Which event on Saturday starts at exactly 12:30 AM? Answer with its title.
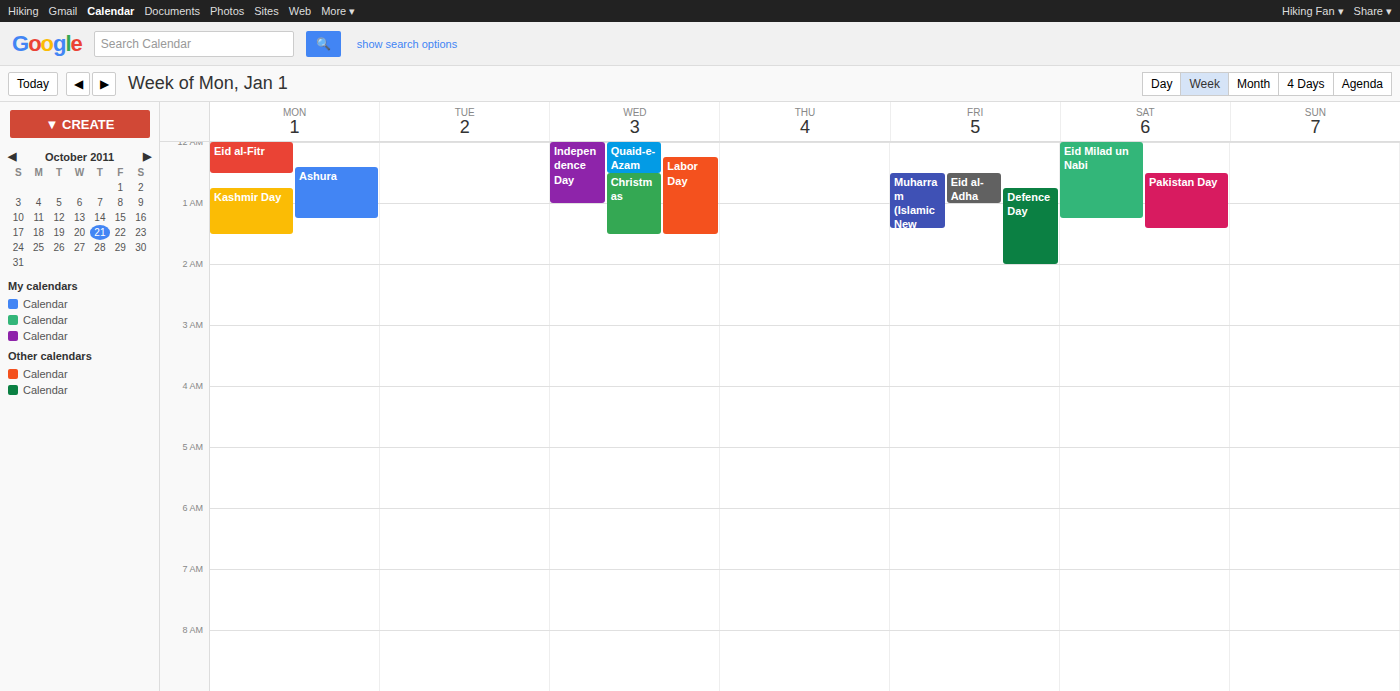
"Pakistan Day"